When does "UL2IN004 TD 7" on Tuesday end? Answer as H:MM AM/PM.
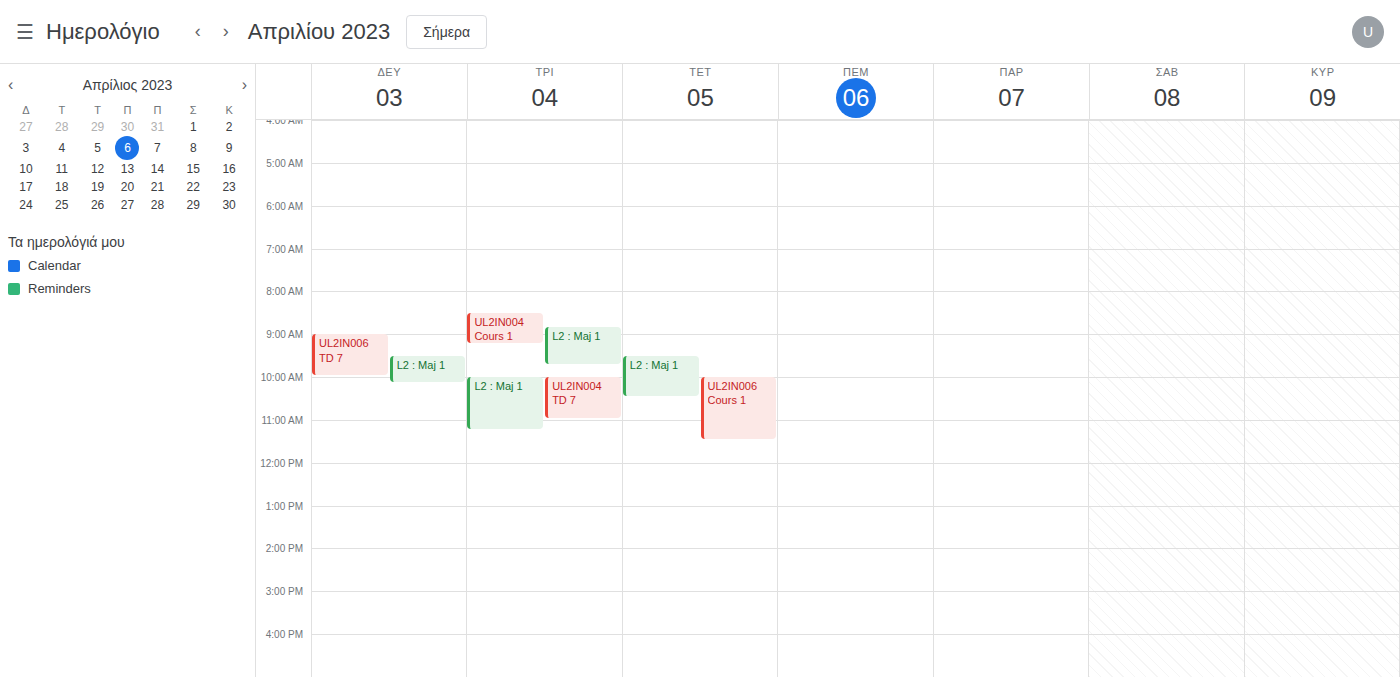
11:00 AM